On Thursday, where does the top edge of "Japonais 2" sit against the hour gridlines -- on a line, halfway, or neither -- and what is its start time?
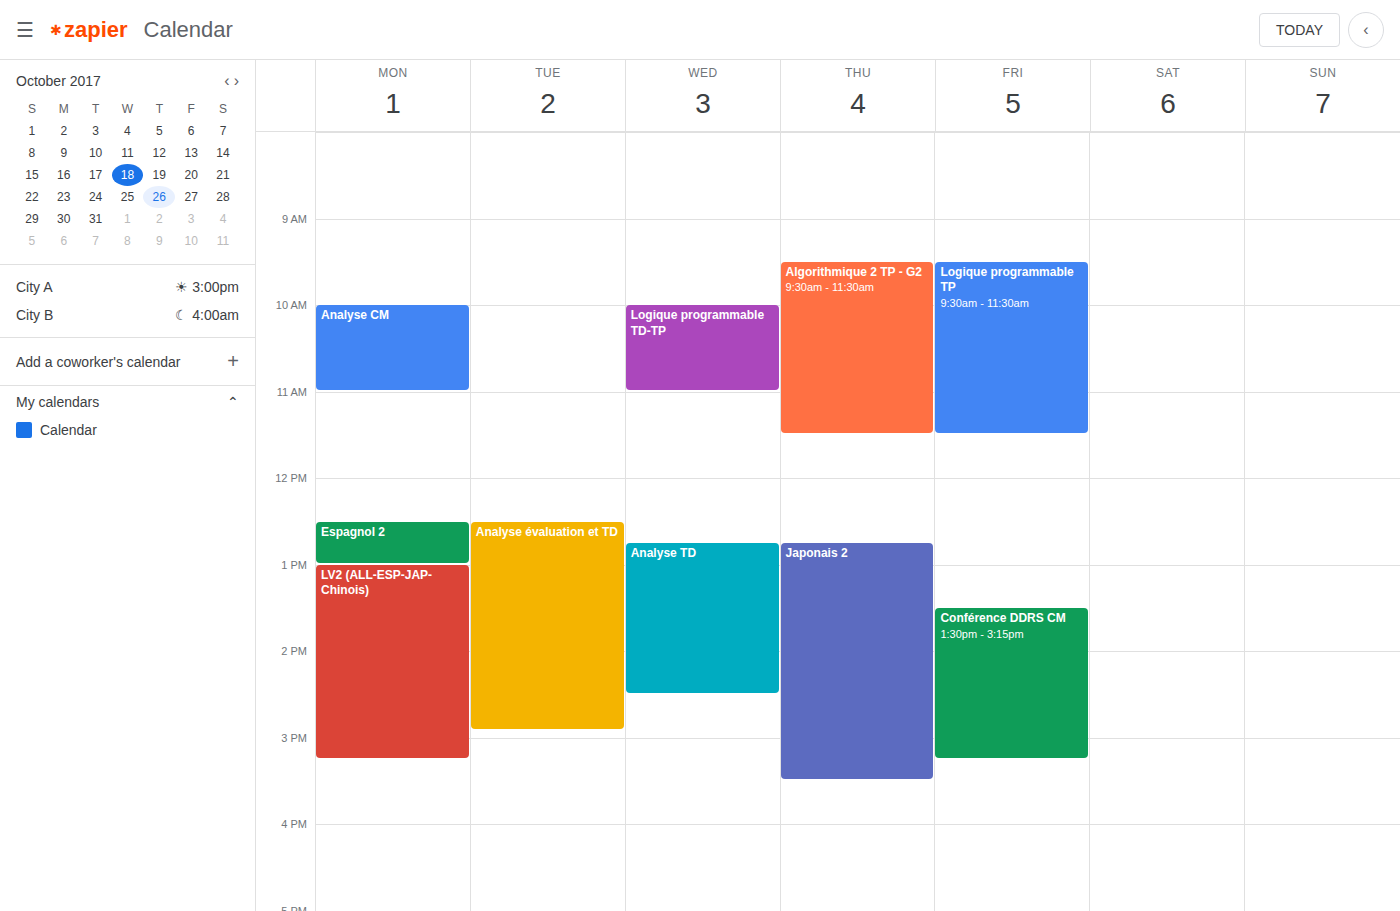
12:45 PM -- neither: three quarters of the way from the 12 PM line to the 1 PM line.